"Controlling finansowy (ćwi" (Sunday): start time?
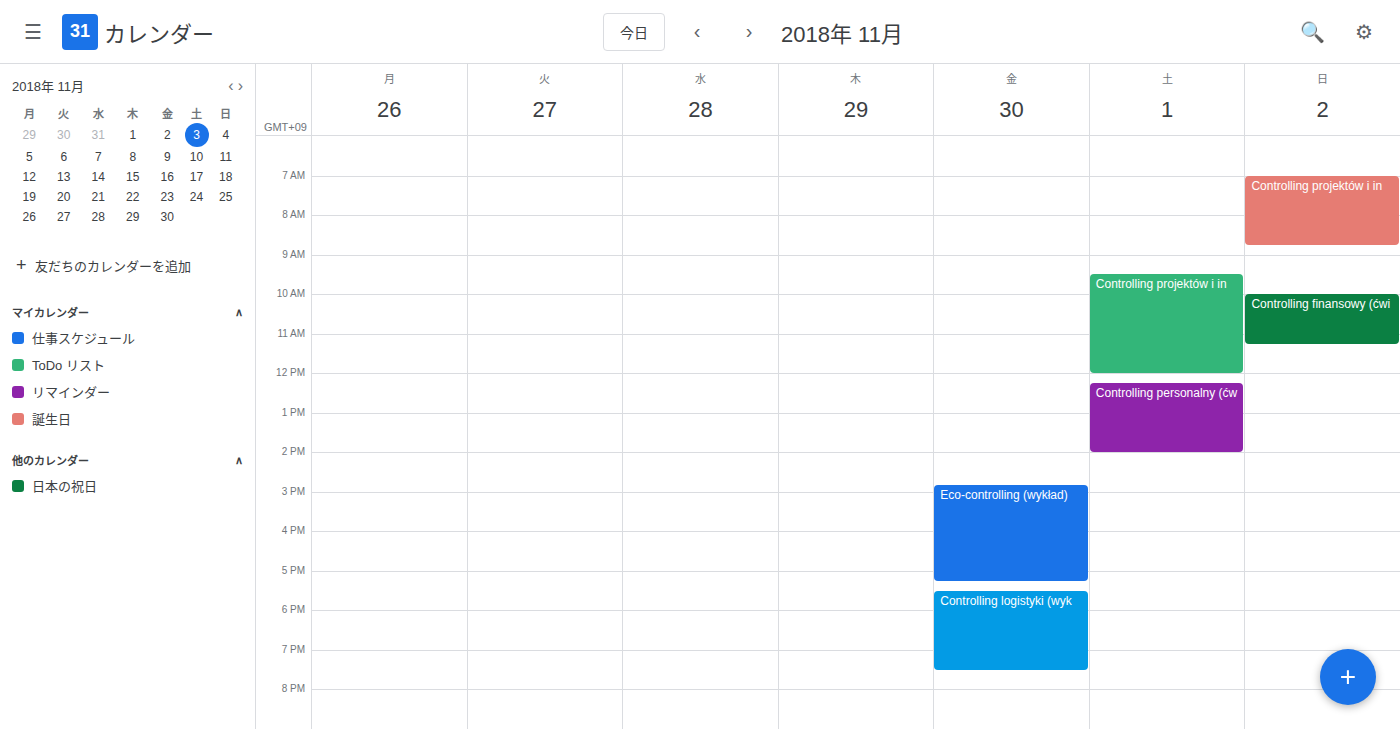
10:00 AM